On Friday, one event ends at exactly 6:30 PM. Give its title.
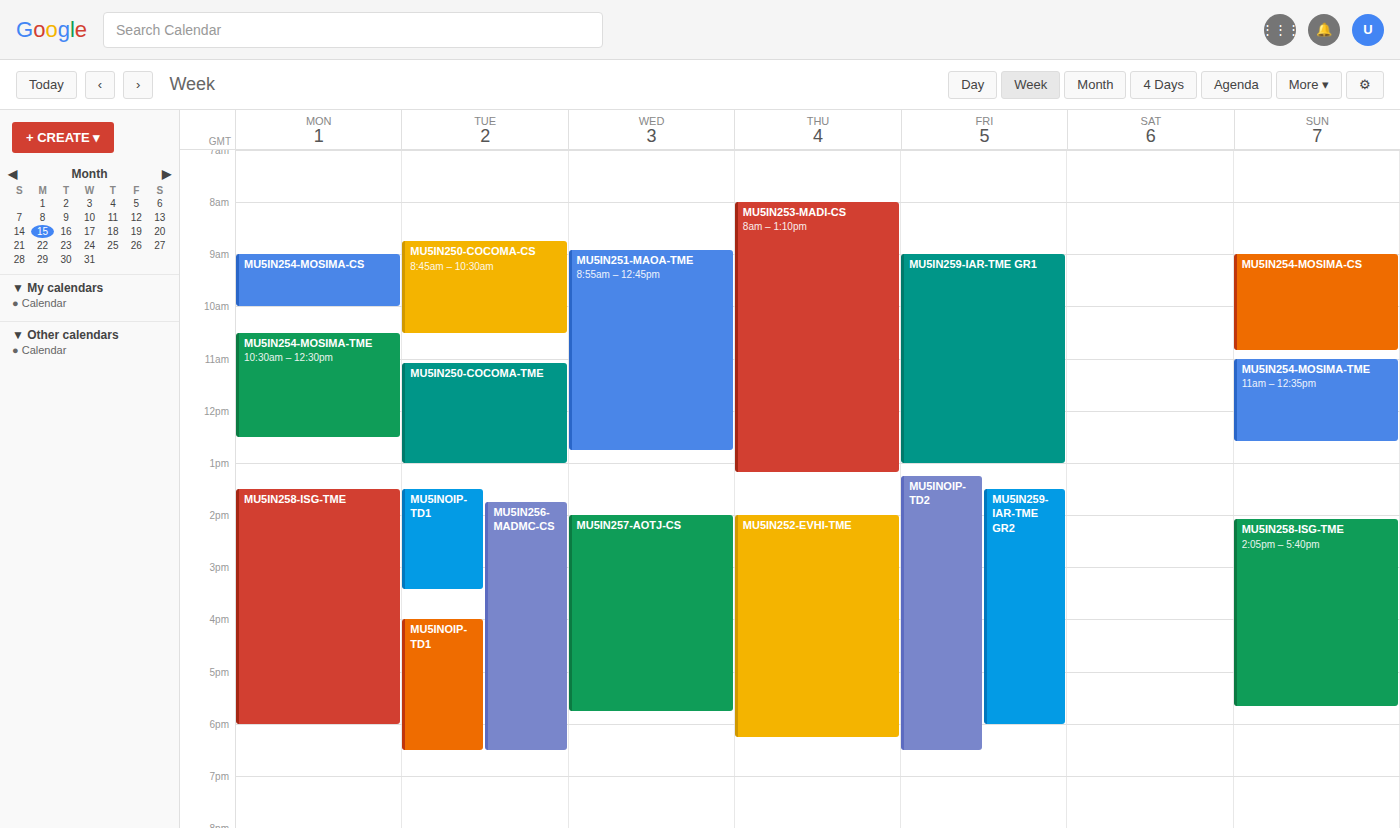
"MU5INOIP-TD2"